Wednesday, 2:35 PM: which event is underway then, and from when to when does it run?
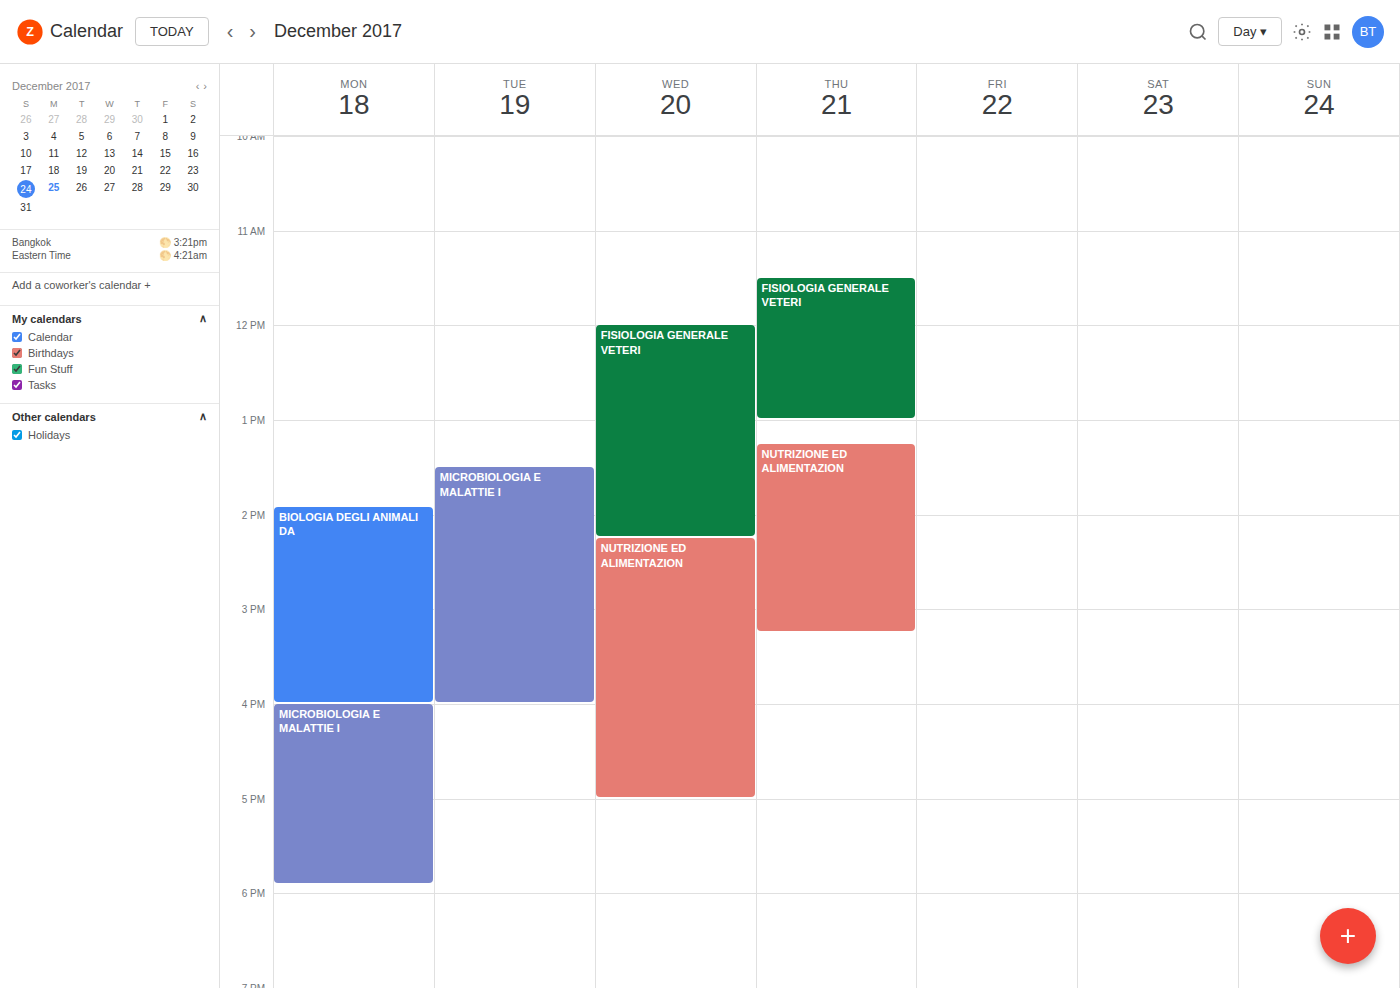
"NUTRIZIONE ED ALIMENTAZION", 2:15 PM to 5:00 PM